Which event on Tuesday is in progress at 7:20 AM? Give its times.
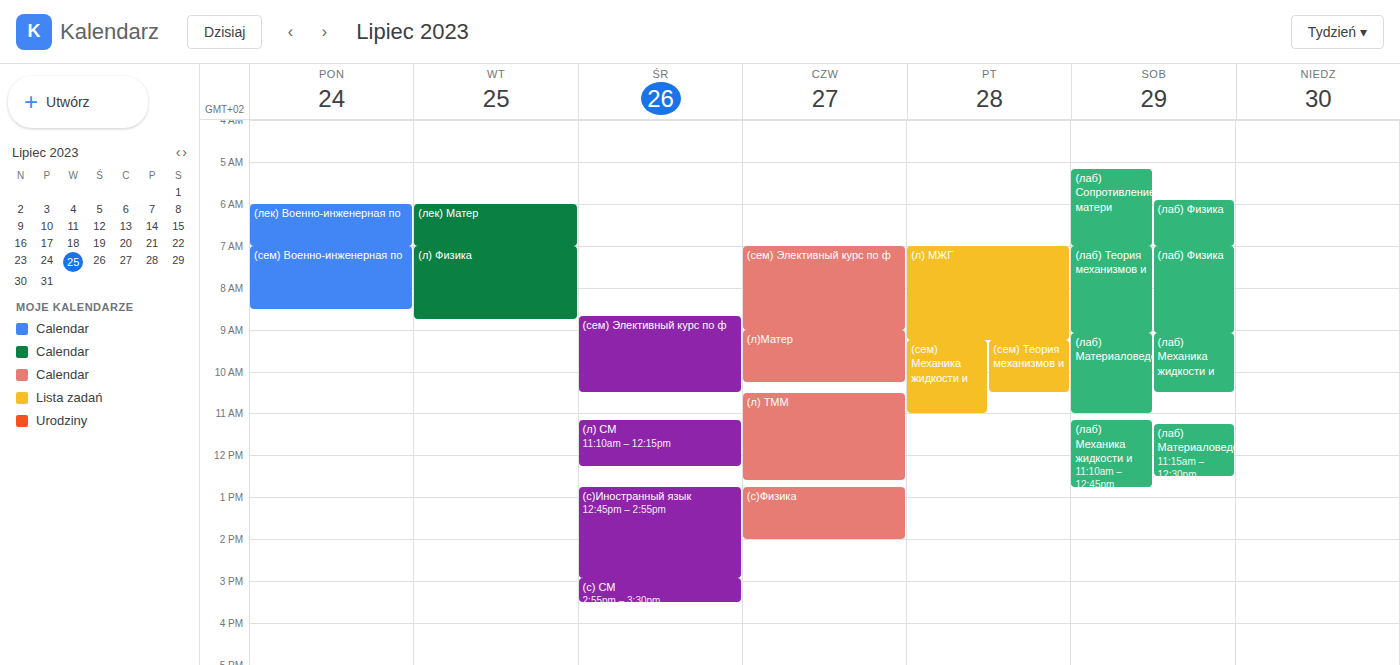
"(л) Физика", 7:00 AM to 8:45 AM